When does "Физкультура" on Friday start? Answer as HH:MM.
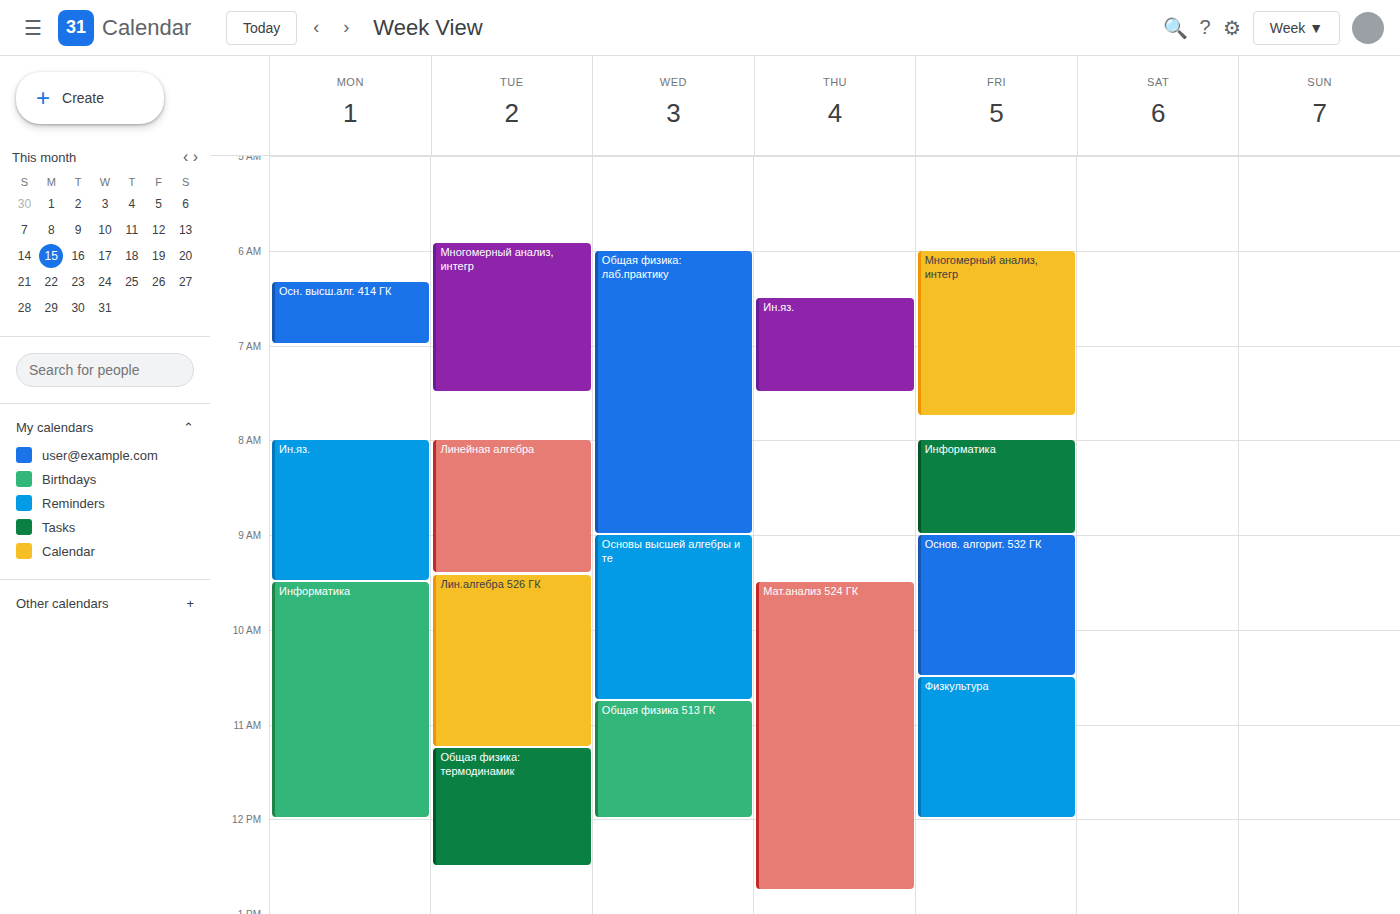
10:30